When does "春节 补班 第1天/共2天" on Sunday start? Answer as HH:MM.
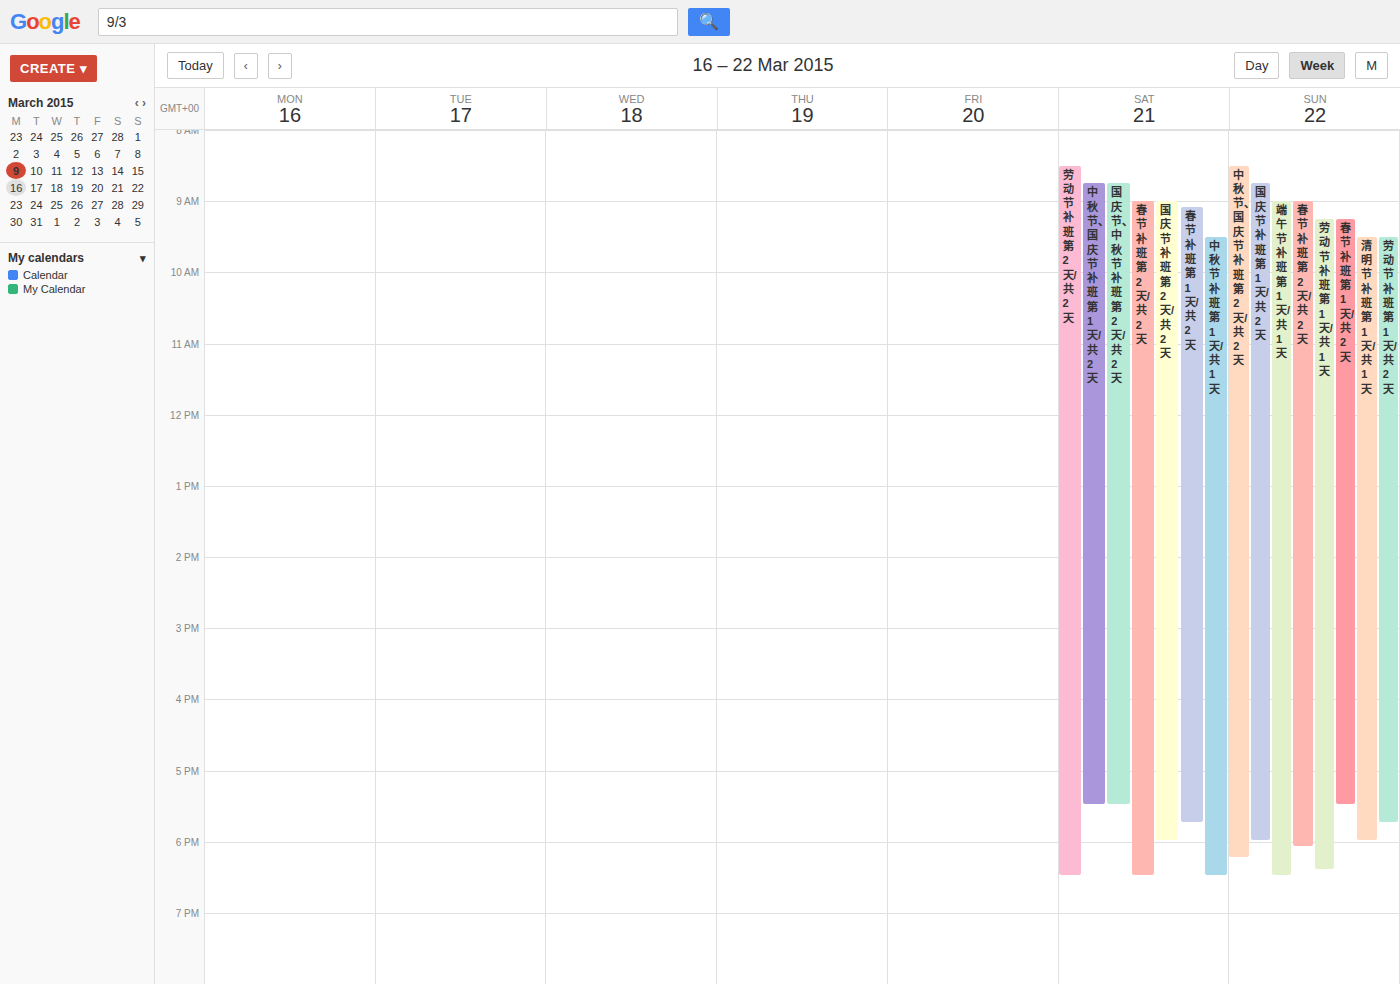
09:15